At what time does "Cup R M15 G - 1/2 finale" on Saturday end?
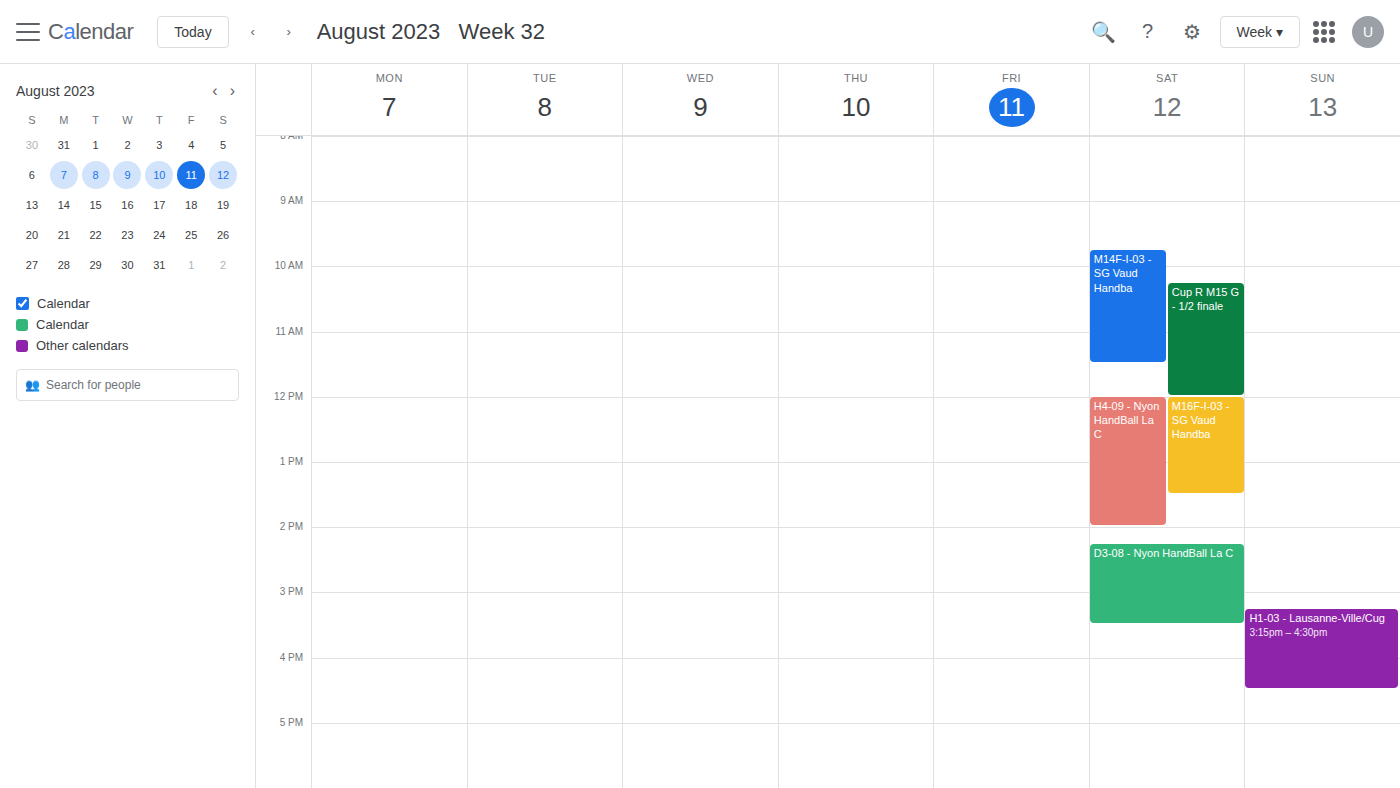
12:00 PM